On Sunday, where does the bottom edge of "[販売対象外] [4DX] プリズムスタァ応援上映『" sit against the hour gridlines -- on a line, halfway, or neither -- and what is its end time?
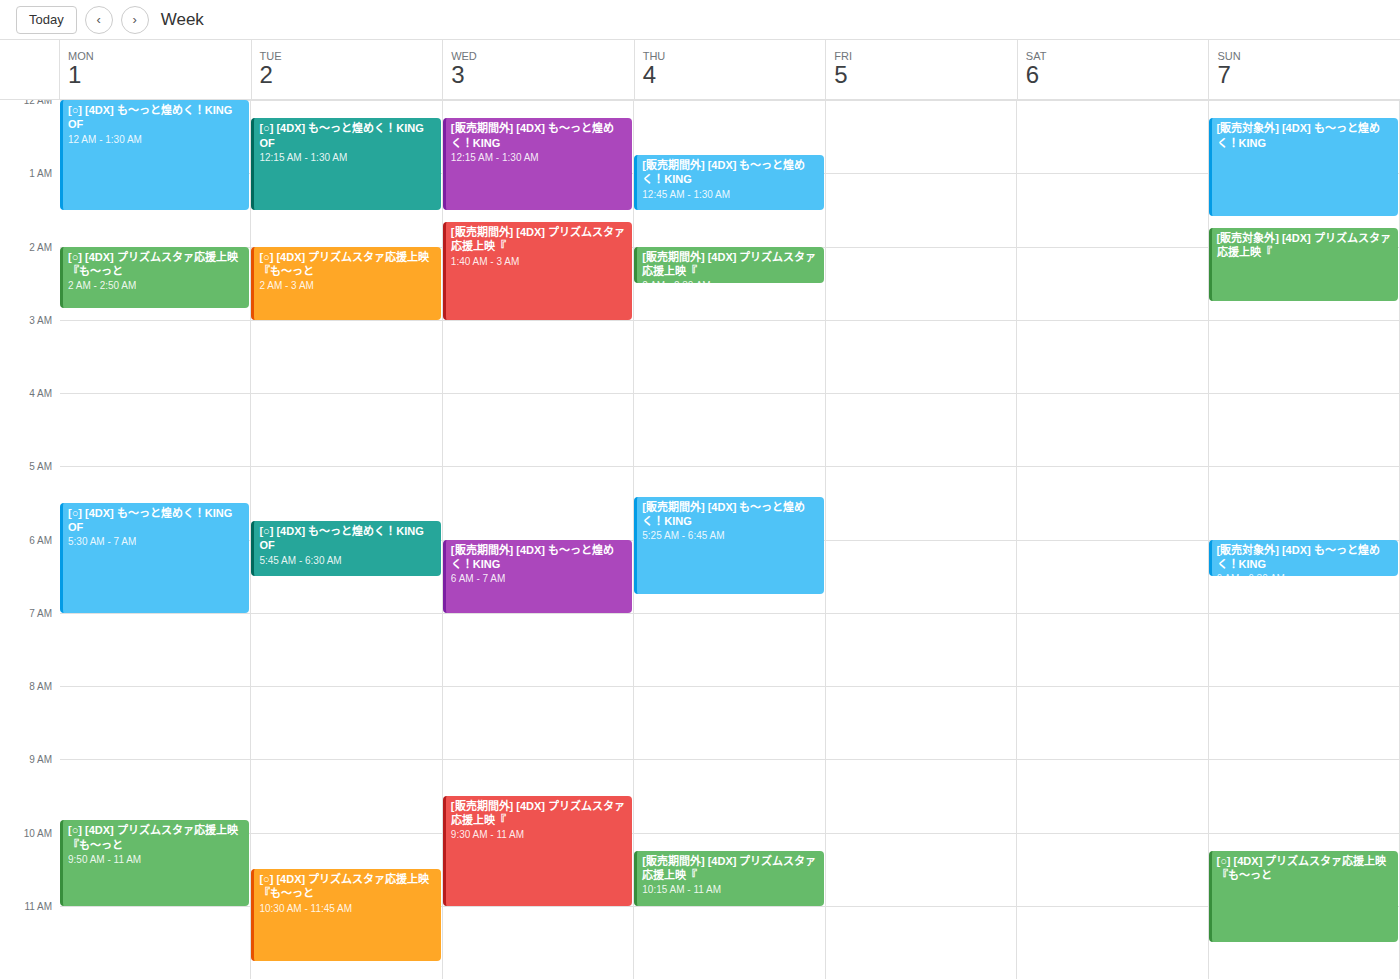
2:45 AM -- neither: three quarters of the way from the 2 AM line to the 3 AM line.